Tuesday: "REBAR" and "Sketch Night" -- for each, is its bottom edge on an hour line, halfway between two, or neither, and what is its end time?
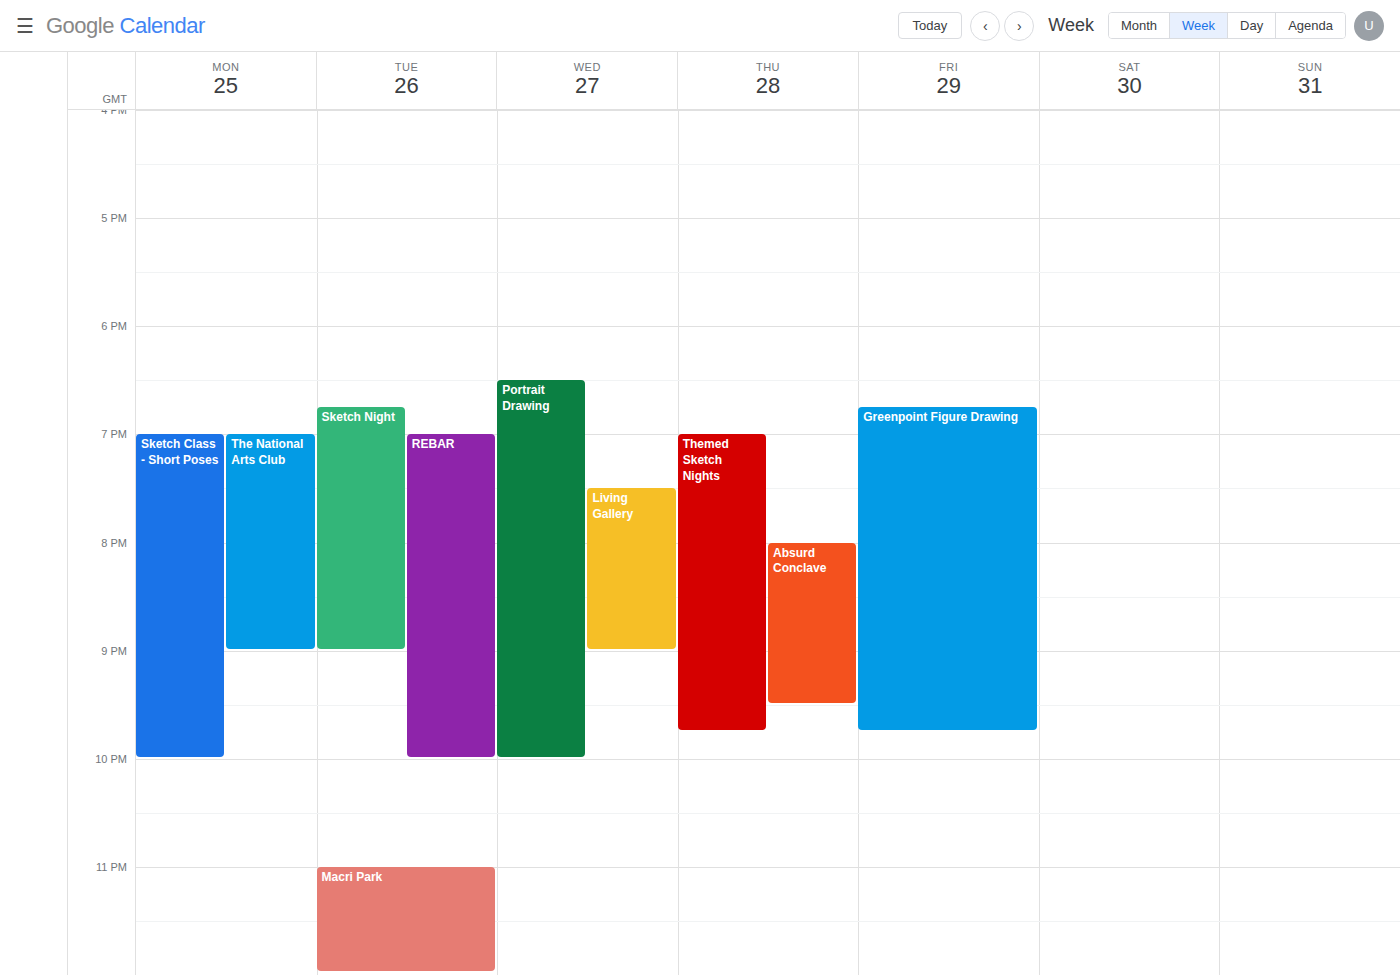
"REBAR": 22:00, exactly on the 22:00 line. "Sketch Night": 21:00, exactly on the 21:00 line.